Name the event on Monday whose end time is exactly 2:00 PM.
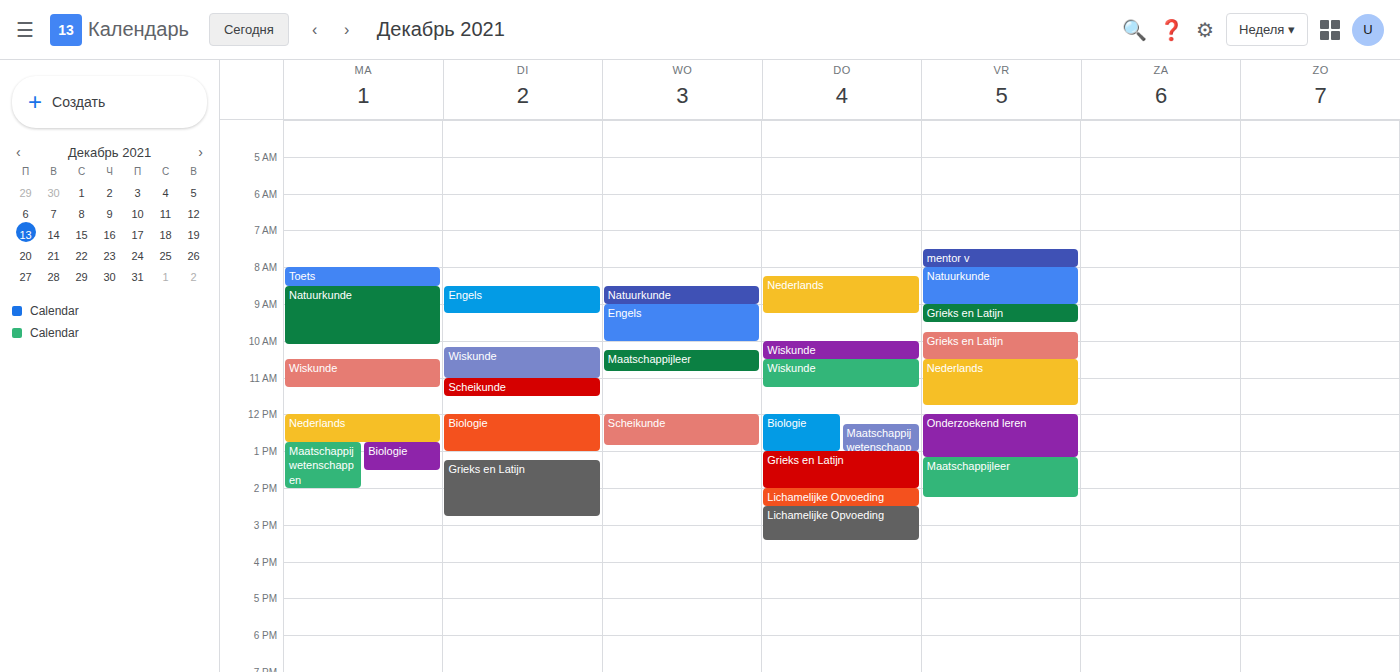
"Maatschappijwetenschappen"